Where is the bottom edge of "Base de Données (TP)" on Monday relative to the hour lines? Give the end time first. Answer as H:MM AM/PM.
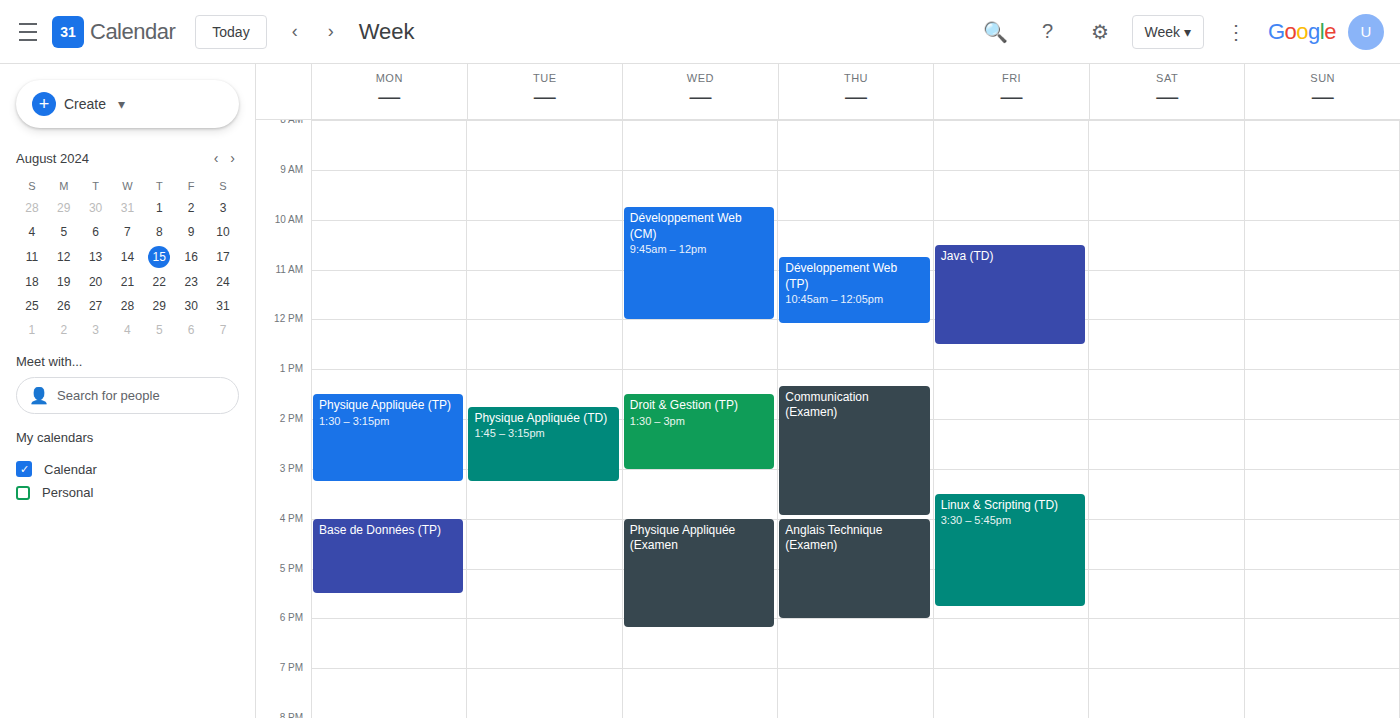
5:30 PM -- halfway between the 5 PM and 6 PM lines.